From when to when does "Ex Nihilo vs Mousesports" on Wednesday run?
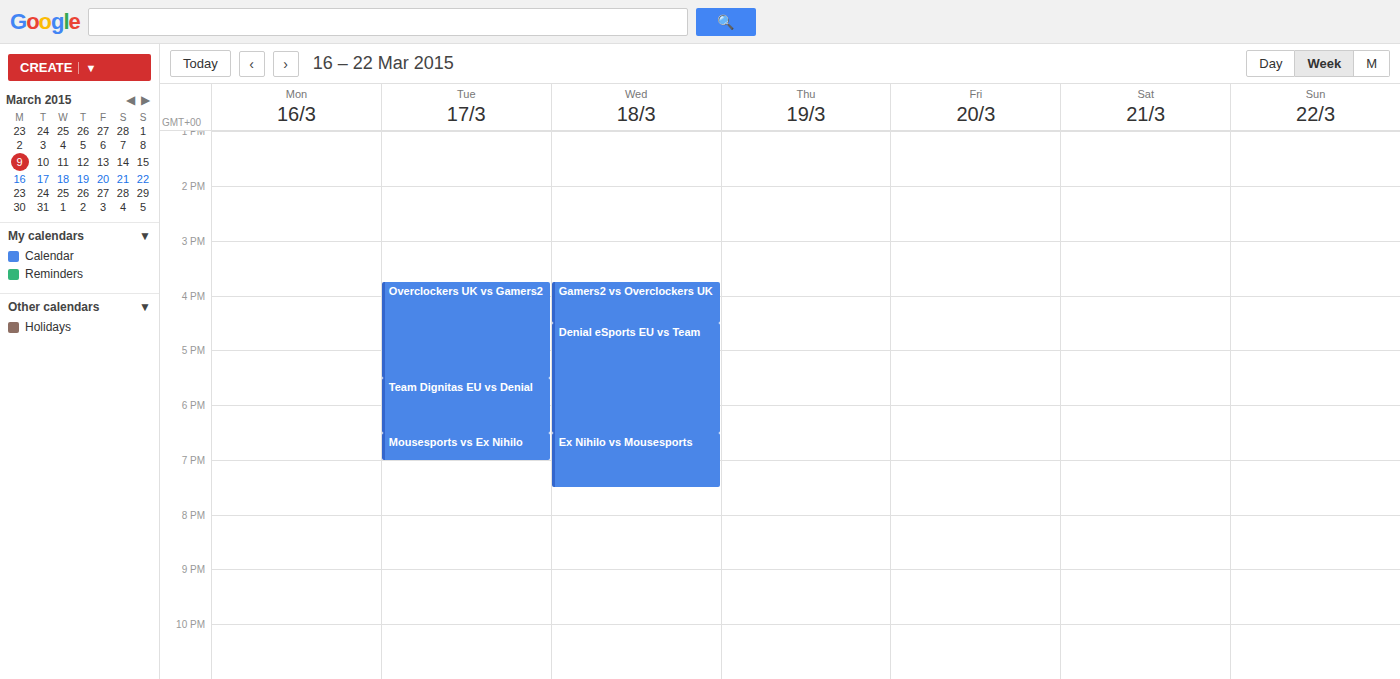
6:30 PM to 7:30 PM